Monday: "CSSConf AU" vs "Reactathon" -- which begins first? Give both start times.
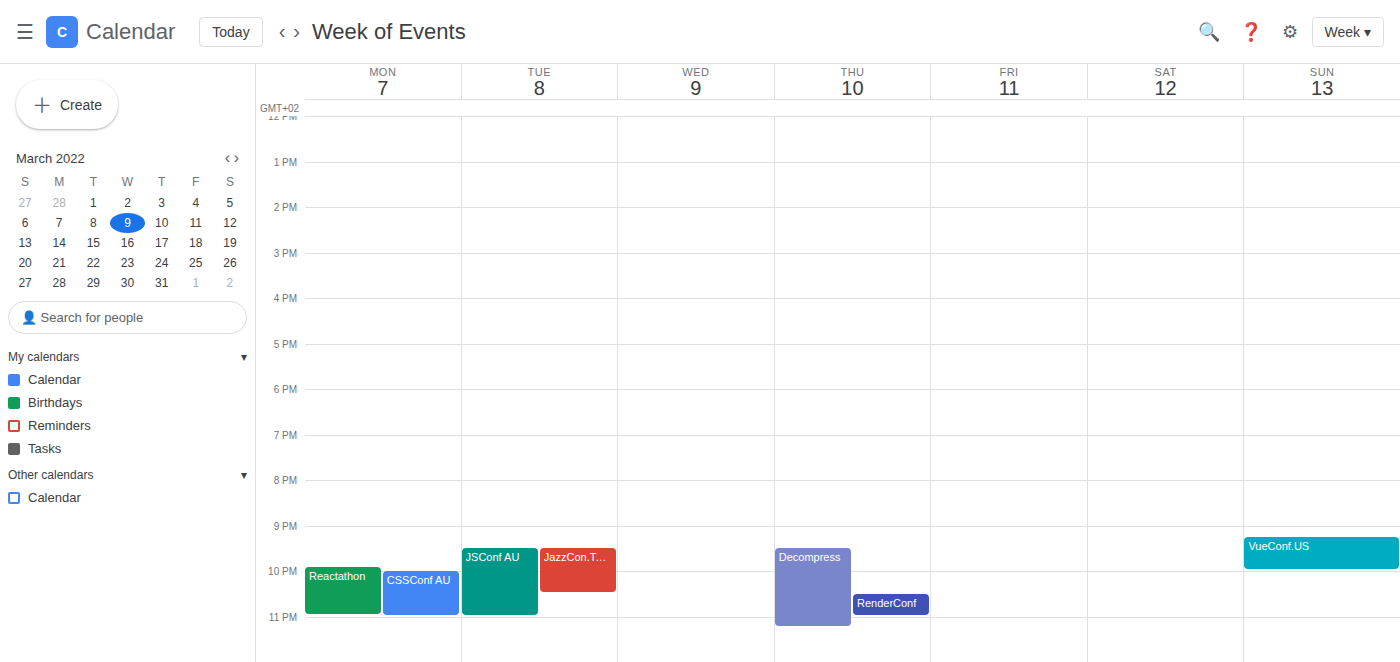
"Reactathon" 9:55 PM; "CSSConf AU" 10:00 PM.